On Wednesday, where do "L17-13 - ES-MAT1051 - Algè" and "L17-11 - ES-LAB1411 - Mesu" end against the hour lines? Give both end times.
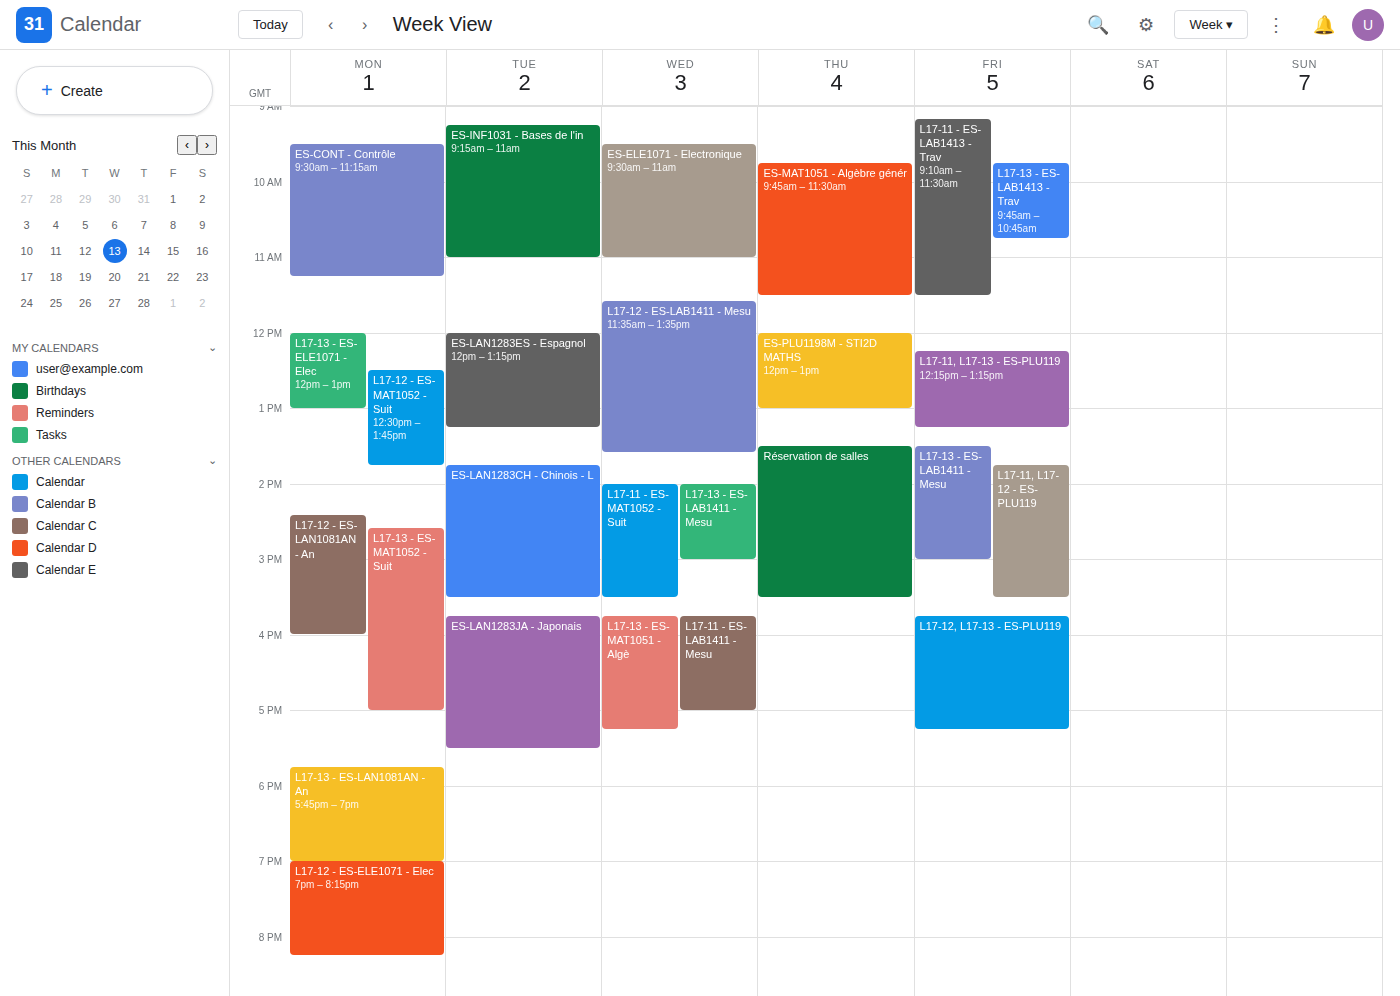
"L17-13 - ES-MAT1051 - Algè": 5:15 PM, neither: a quarter of the way from the 5 PM line to the 6 PM line. "L17-11 - ES-LAB1411 - Mesu": 5:00 PM, exactly on the 5 PM line.